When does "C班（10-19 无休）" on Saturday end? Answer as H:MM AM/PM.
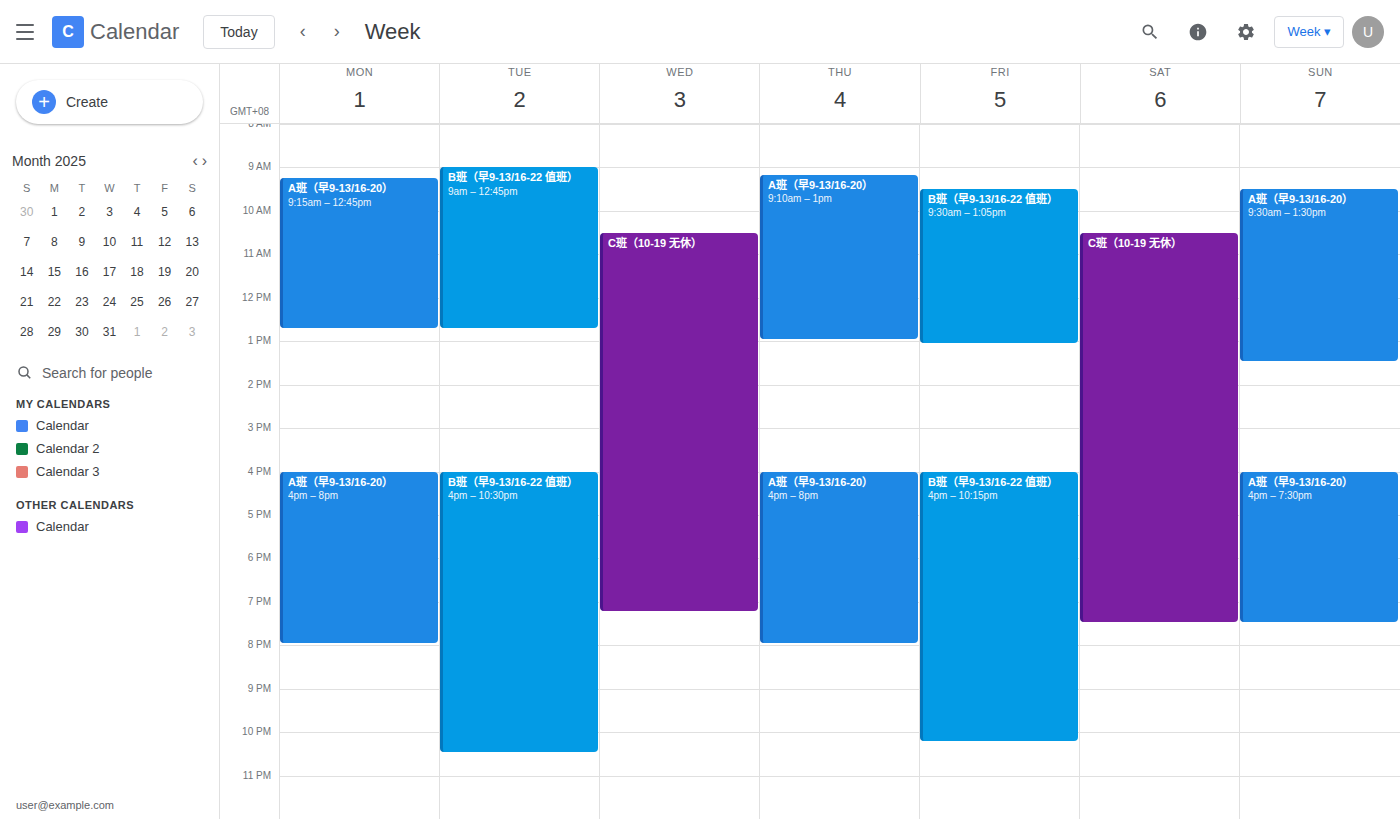
7:30 PM